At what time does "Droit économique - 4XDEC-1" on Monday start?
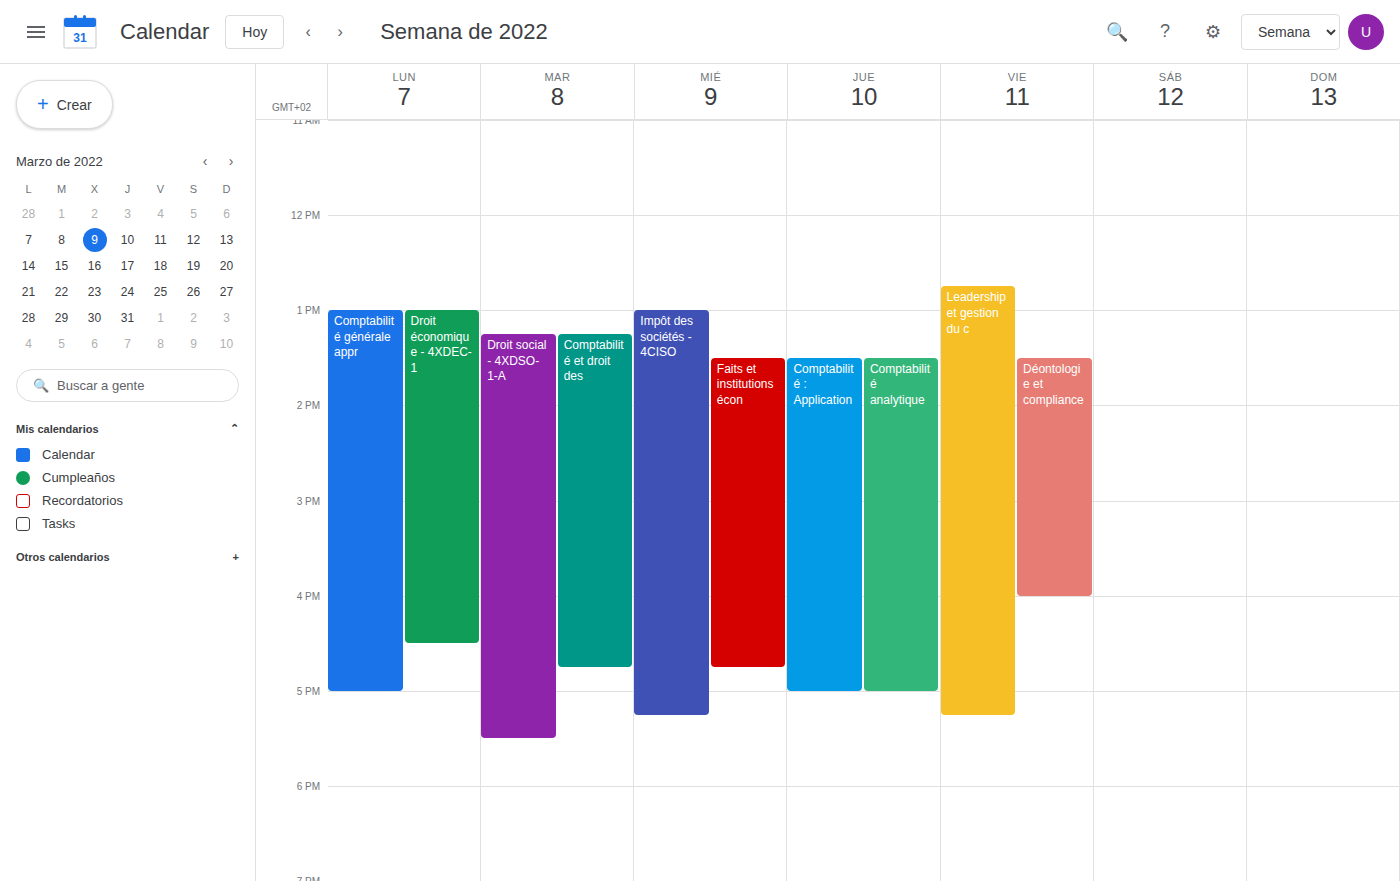
1:00 PM